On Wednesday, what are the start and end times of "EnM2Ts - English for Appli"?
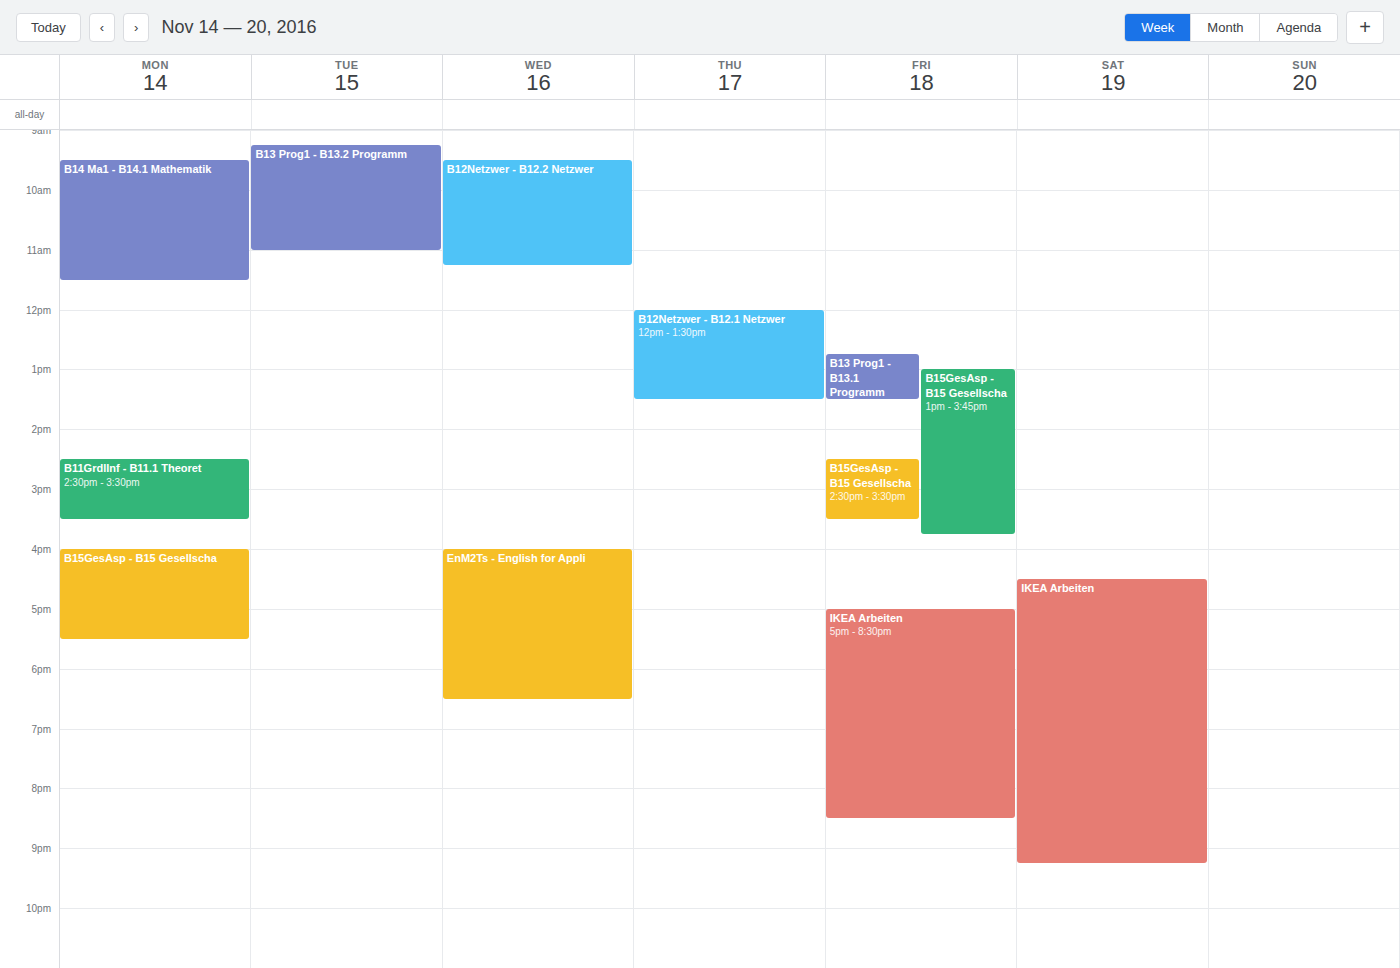
4:00 PM to 6:30 PM